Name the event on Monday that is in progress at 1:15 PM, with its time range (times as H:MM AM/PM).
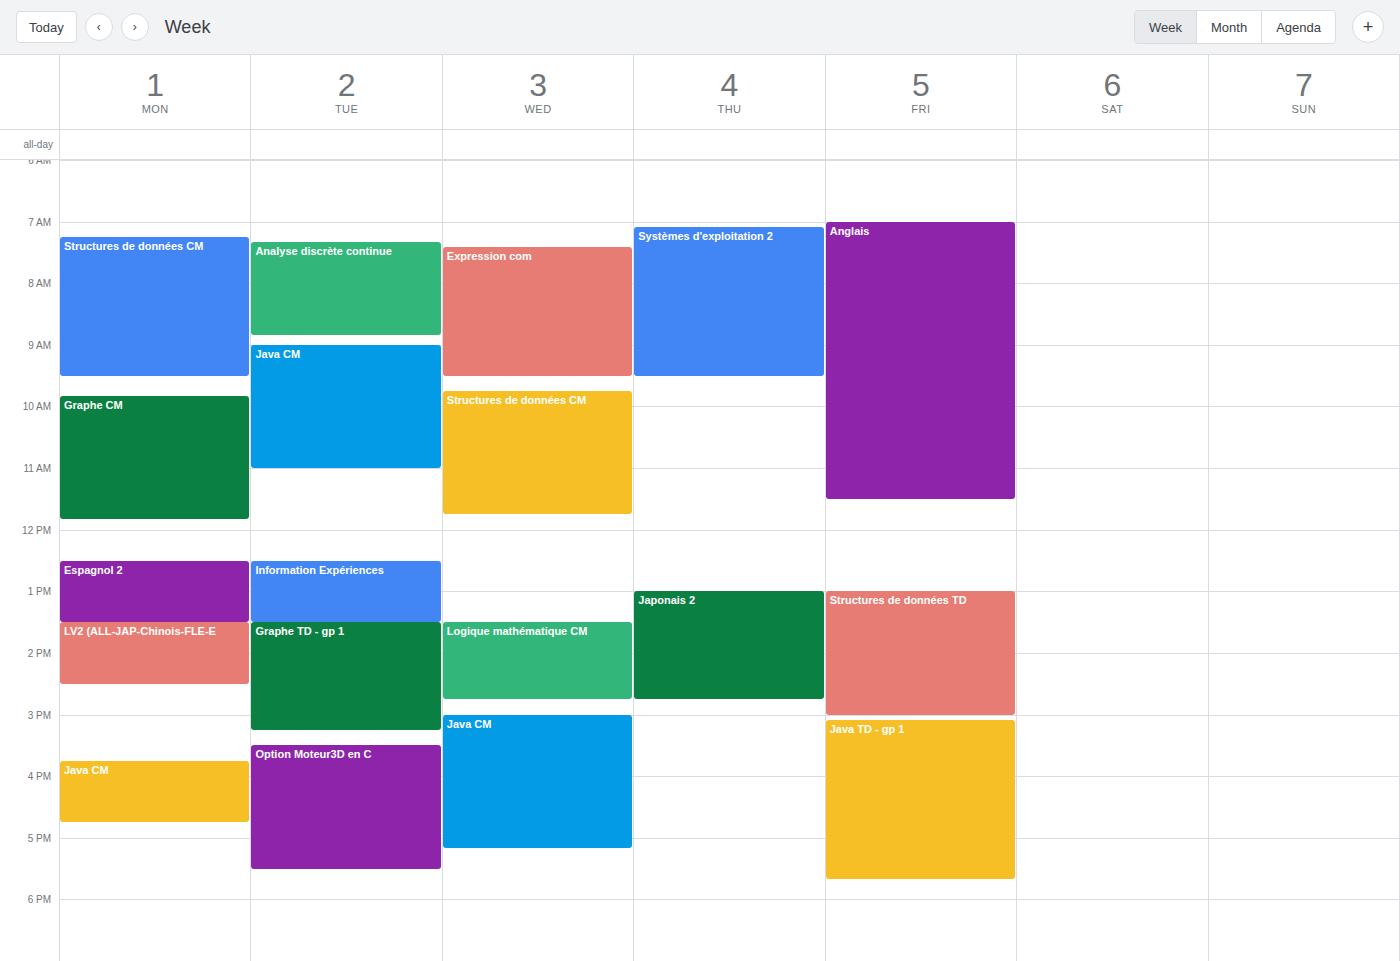
"Espagnol 2", 12:30 PM to 1:30 PM